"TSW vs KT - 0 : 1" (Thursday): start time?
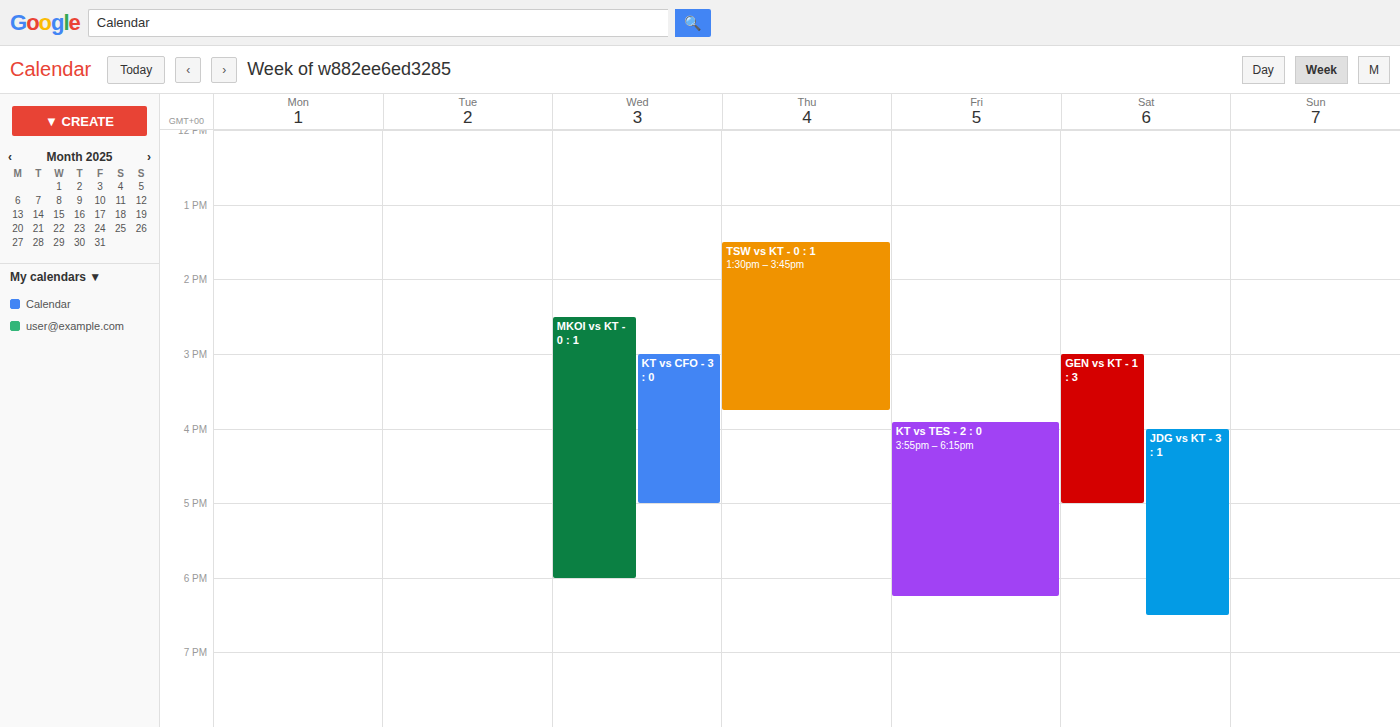
1:30 PM